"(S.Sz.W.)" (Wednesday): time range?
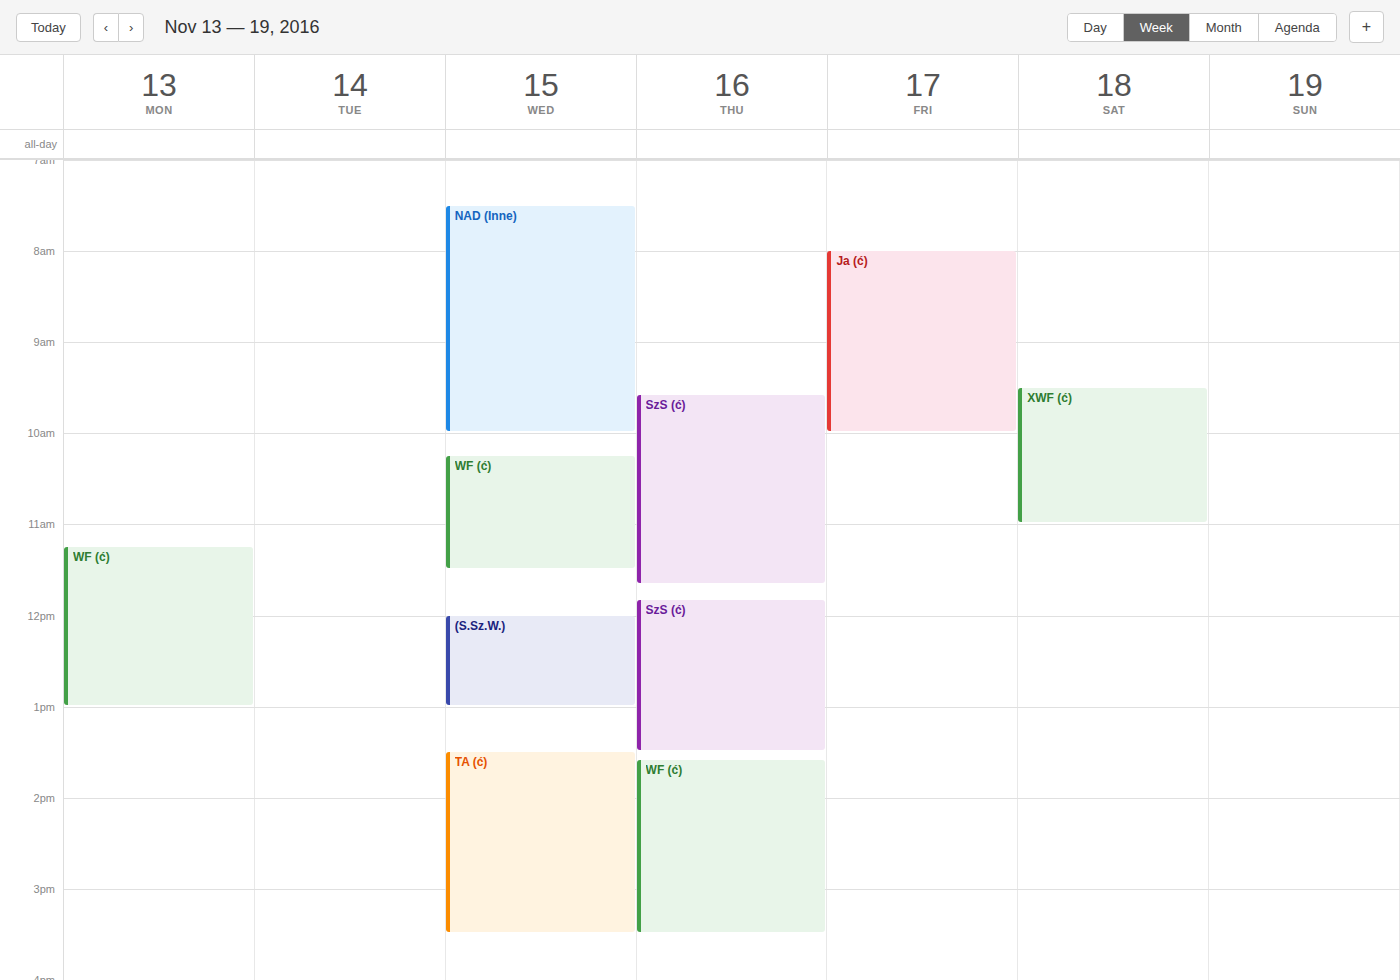
12:00 PM to 1:00 PM